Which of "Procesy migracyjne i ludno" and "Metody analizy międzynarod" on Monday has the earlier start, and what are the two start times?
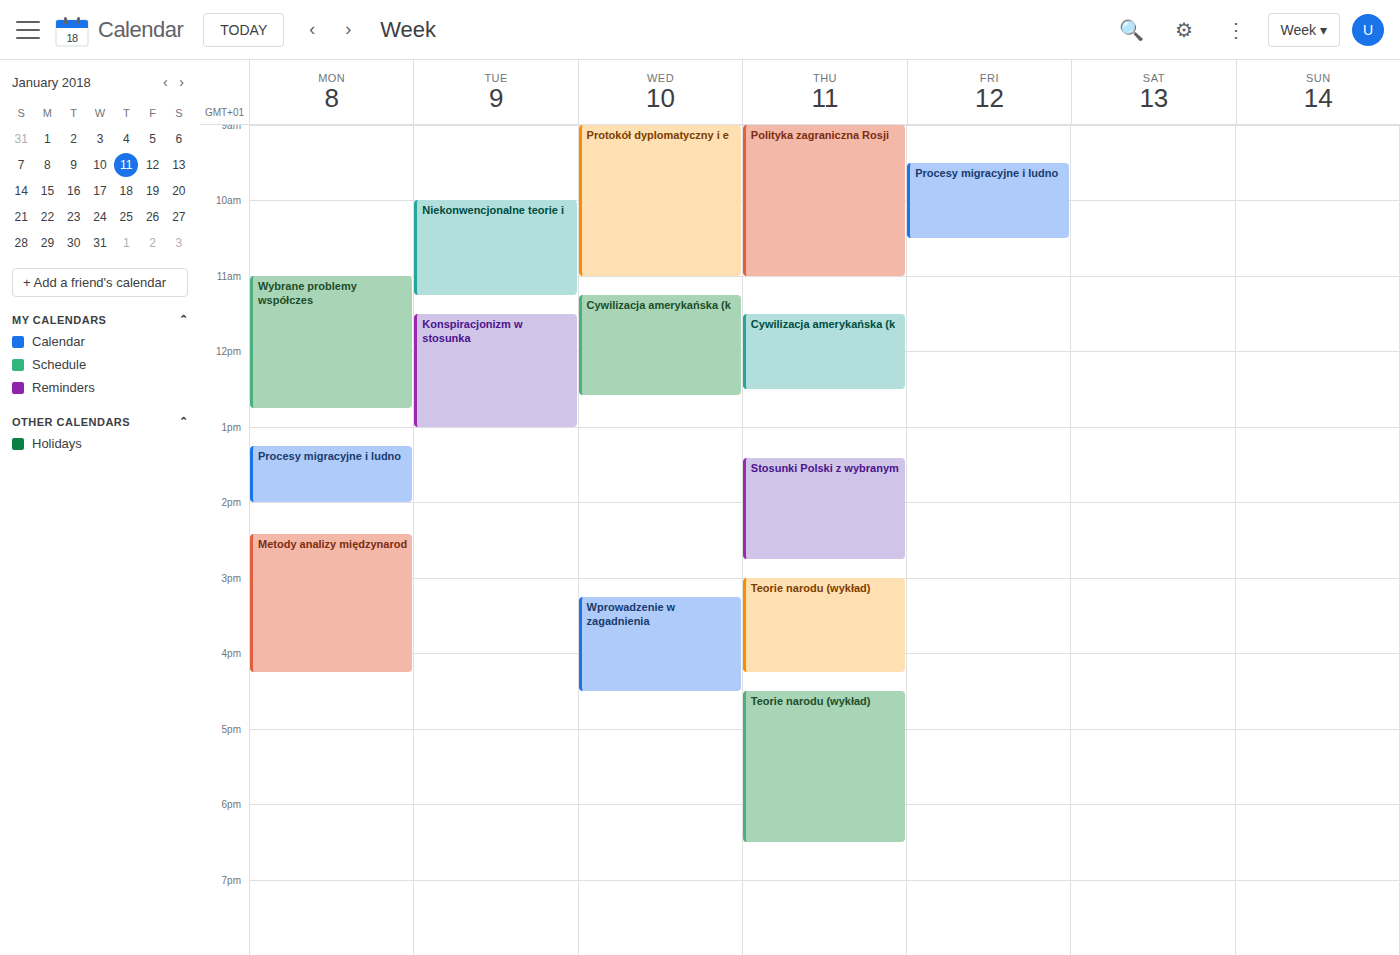
"Procesy migracyjne i ludno" 1:15 PM; "Metody analizy międzynarod" 2:25 PM.